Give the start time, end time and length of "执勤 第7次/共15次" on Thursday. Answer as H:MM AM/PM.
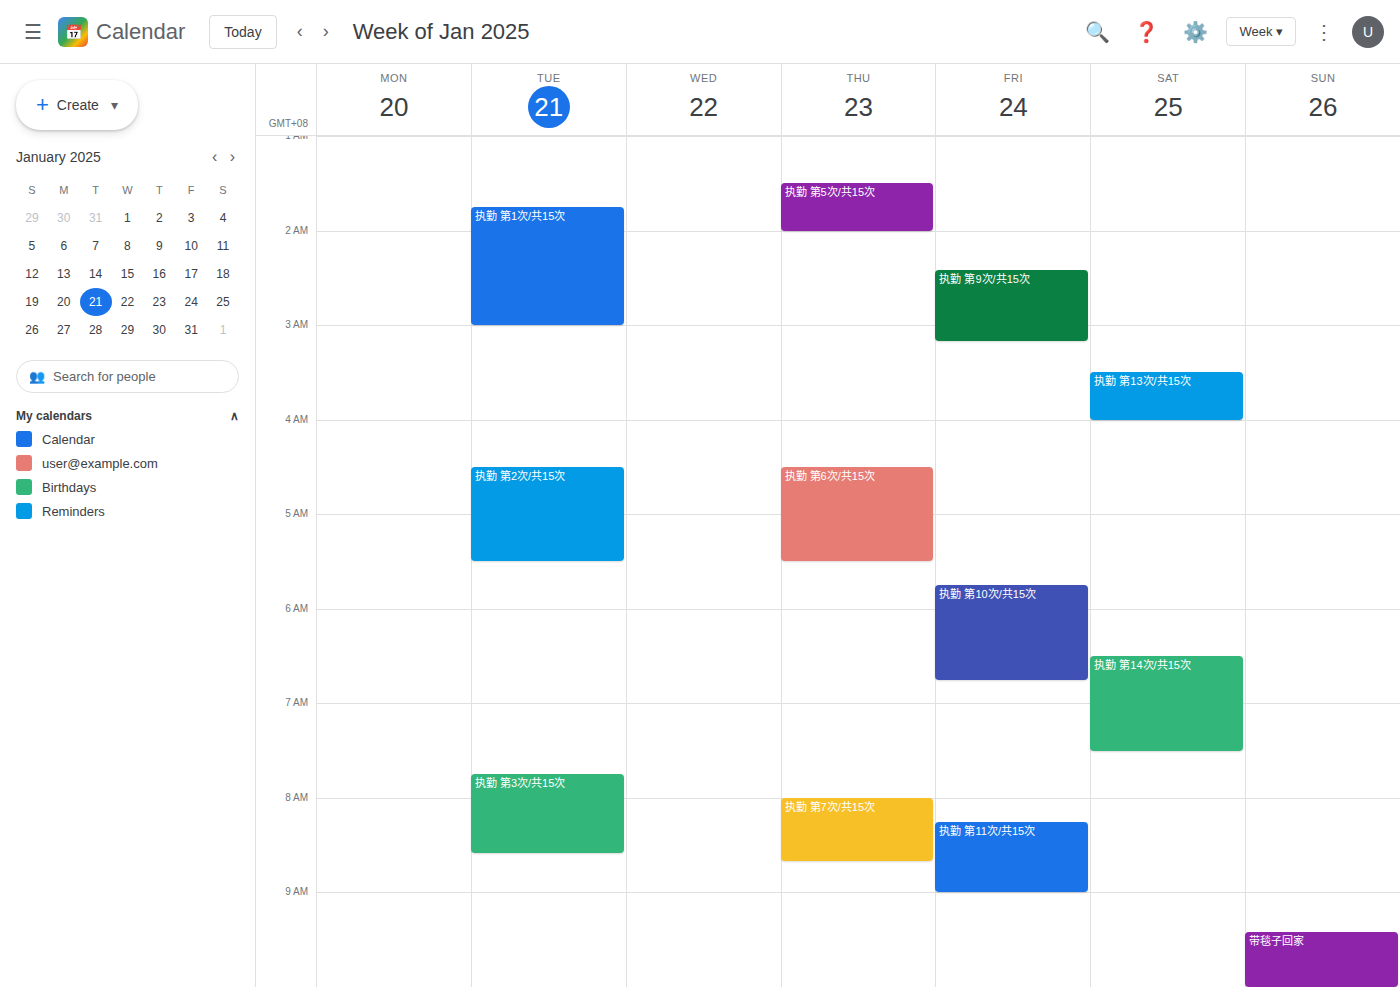
8:00 AM to 8:40 AM, 40 minutes